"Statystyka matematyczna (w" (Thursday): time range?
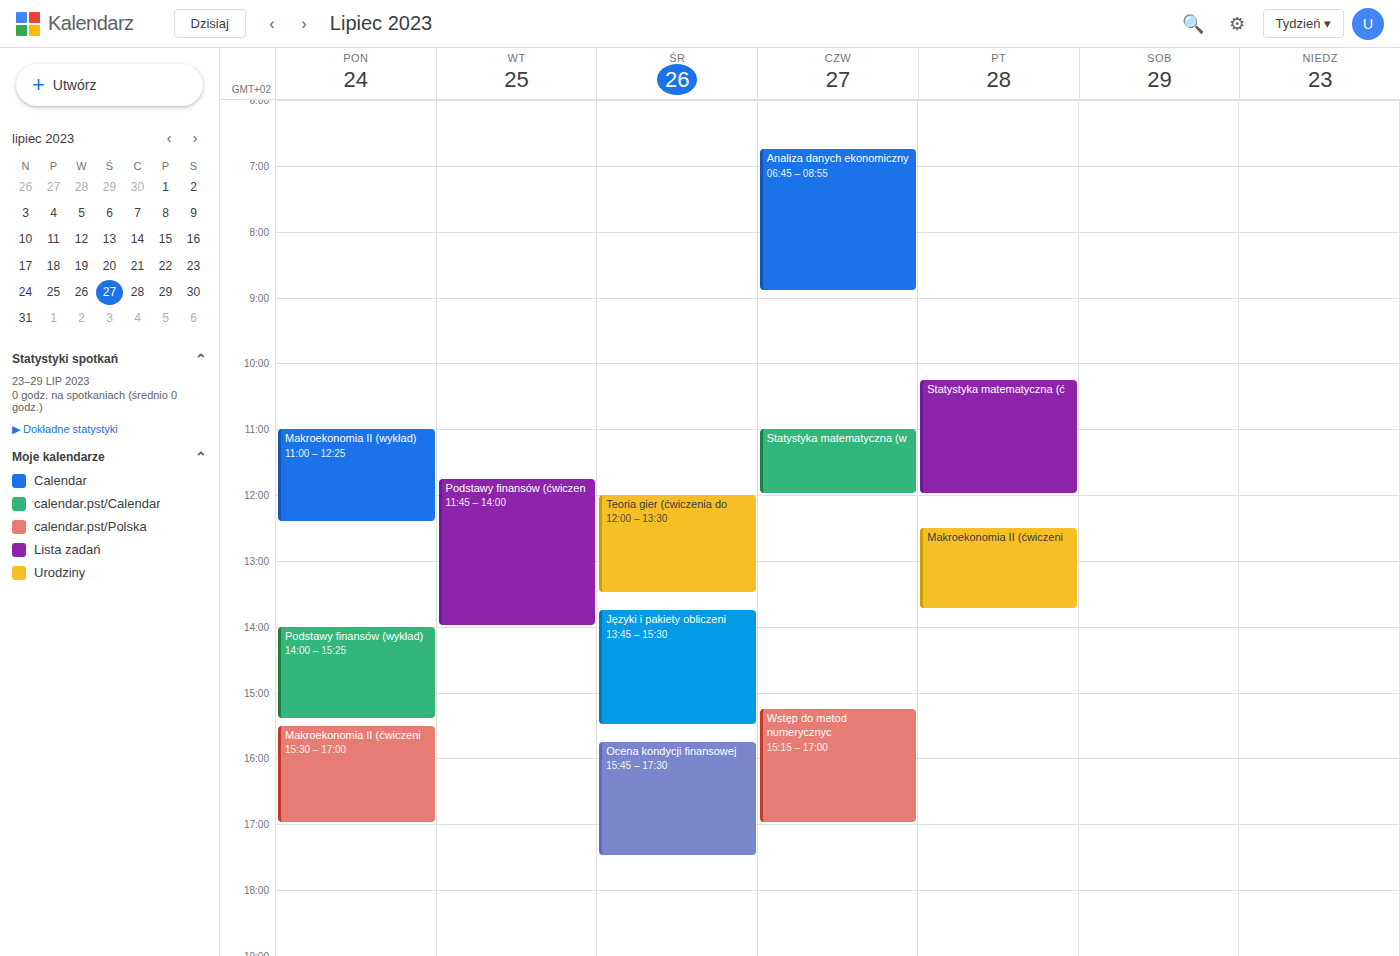
11:00 AM to 12:00 PM